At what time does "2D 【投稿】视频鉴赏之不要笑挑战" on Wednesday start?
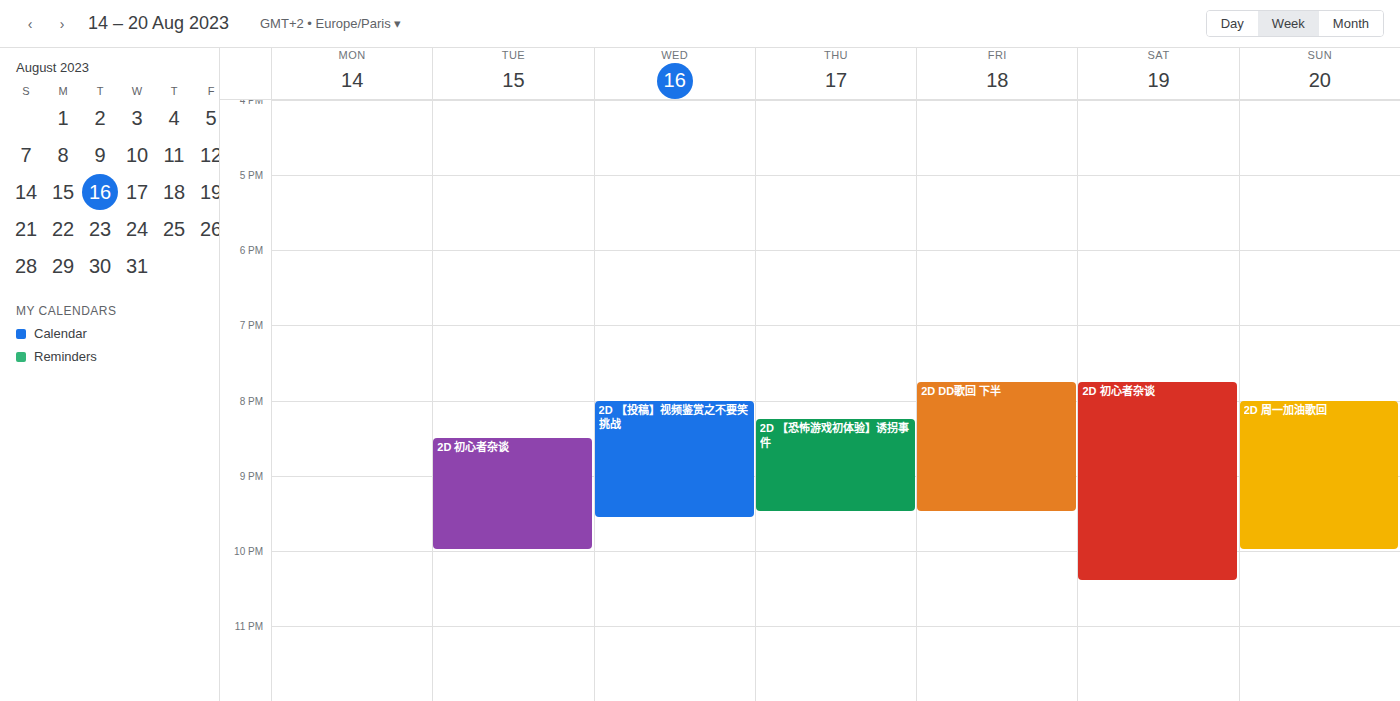
8:00 PM